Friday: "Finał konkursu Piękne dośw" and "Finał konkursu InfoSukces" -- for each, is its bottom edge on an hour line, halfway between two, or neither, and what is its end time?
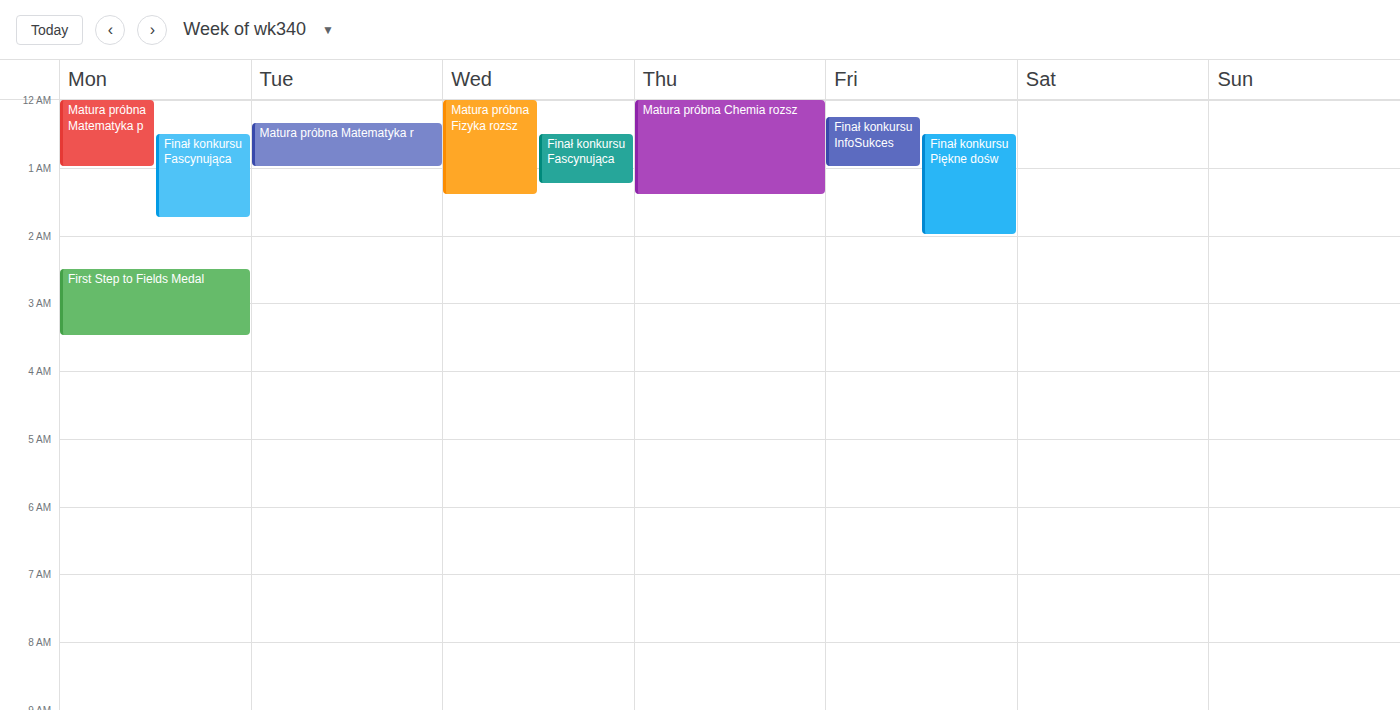
"Finał konkursu Piękne dośw": 02:00, exactly on the 02:00 line. "Finał konkursu InfoSukces": 01:00, exactly on the 01:00 line.